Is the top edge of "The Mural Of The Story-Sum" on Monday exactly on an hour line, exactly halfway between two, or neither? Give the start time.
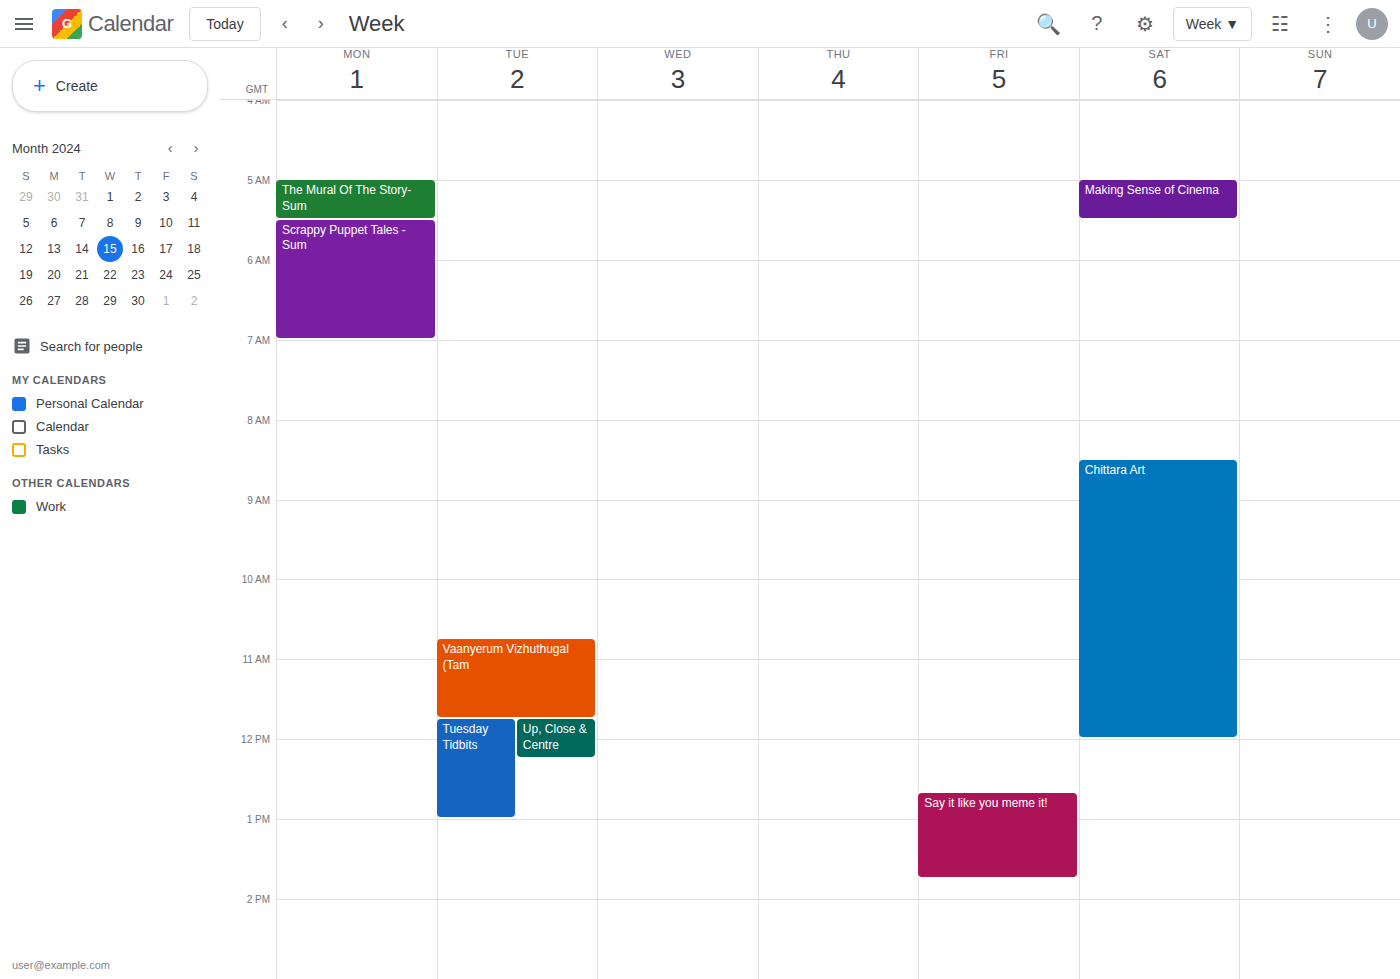
5:00 AM -- exactly on the 5 AM line.